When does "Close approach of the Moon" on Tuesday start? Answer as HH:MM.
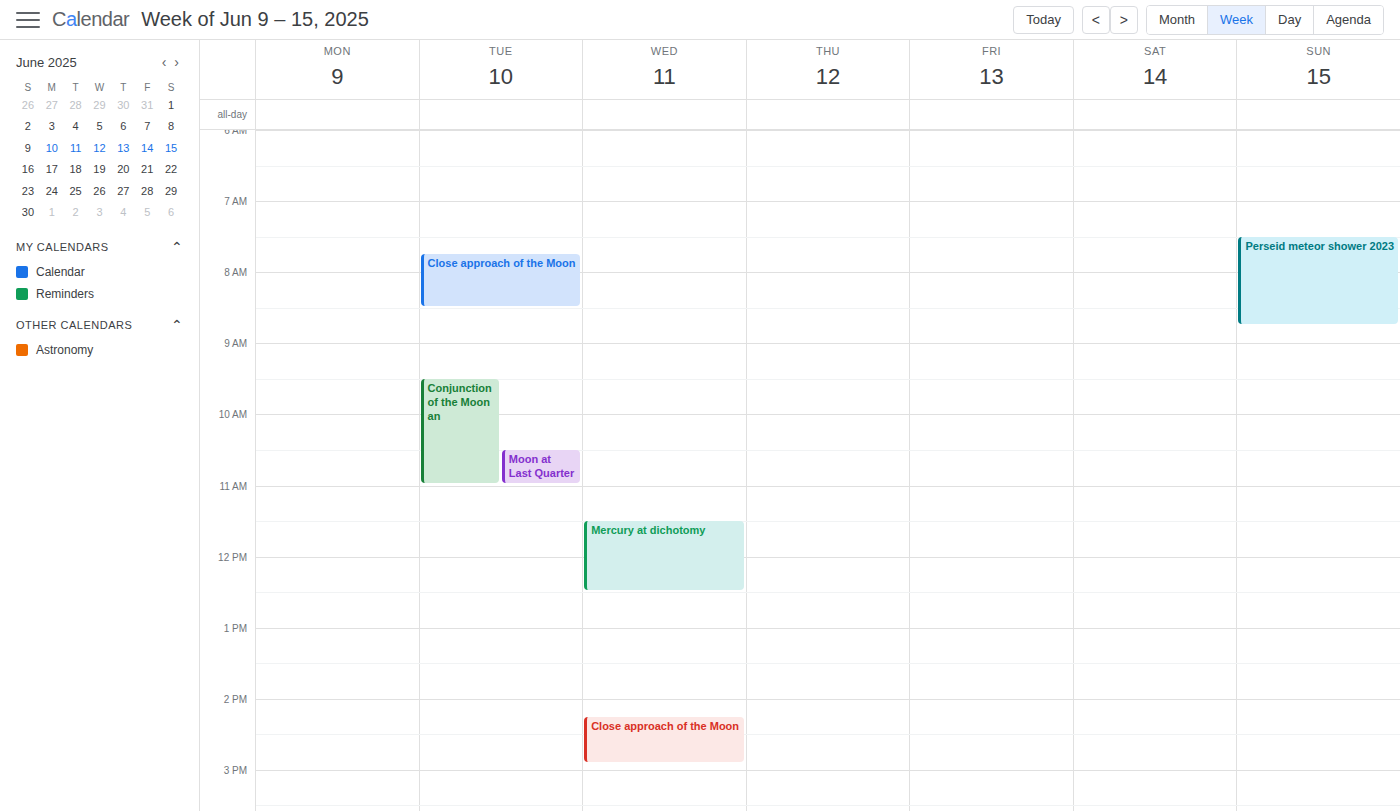
07:45